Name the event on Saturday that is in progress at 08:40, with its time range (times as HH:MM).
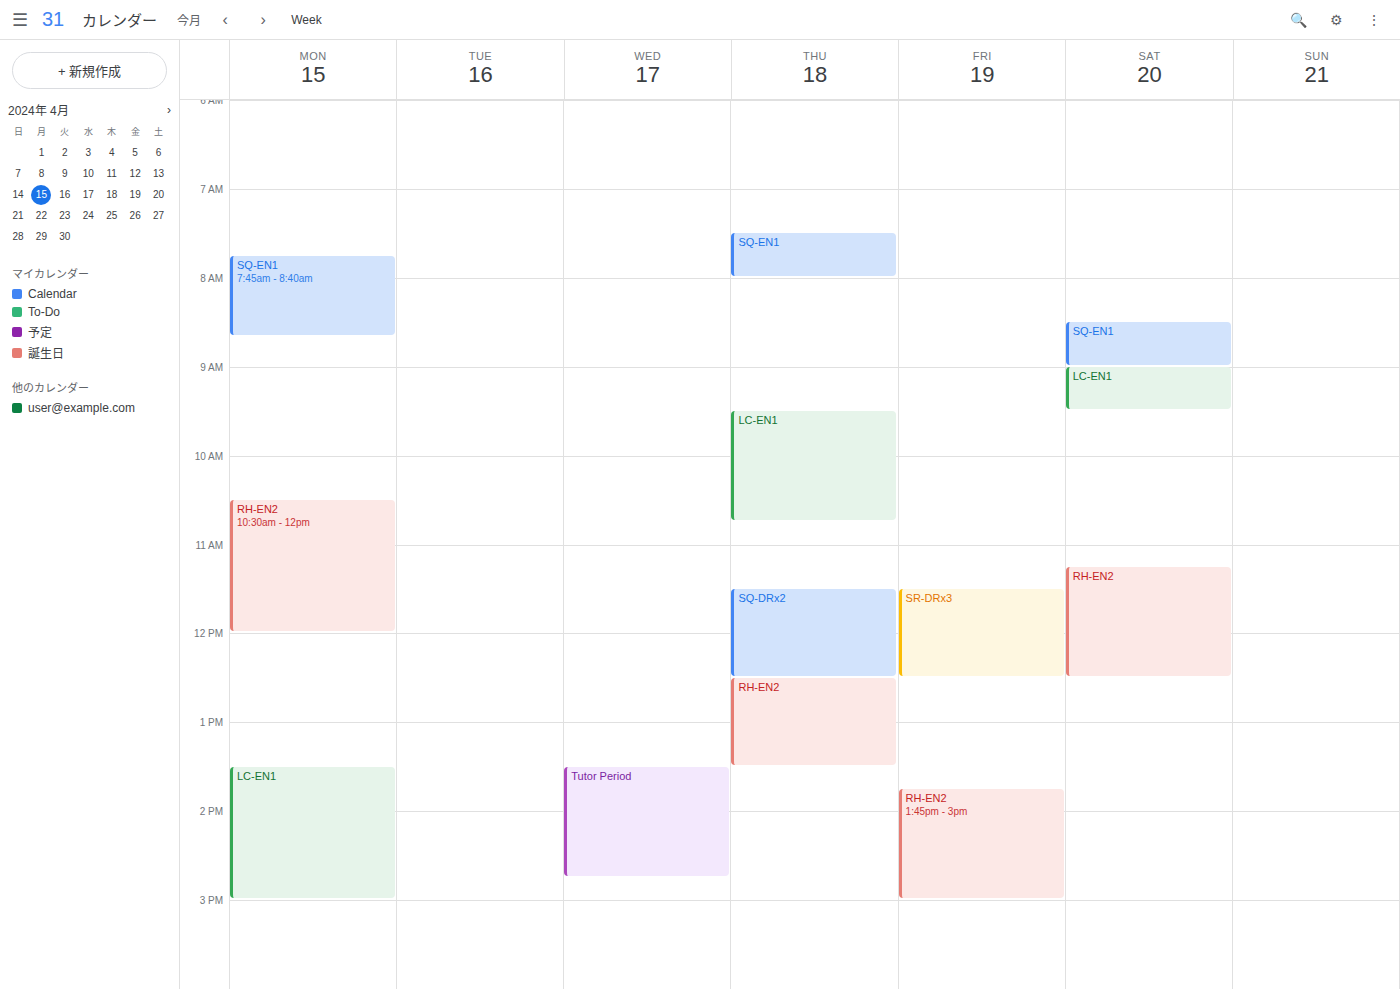
"SQ-EN1", 08:30 to 09:00